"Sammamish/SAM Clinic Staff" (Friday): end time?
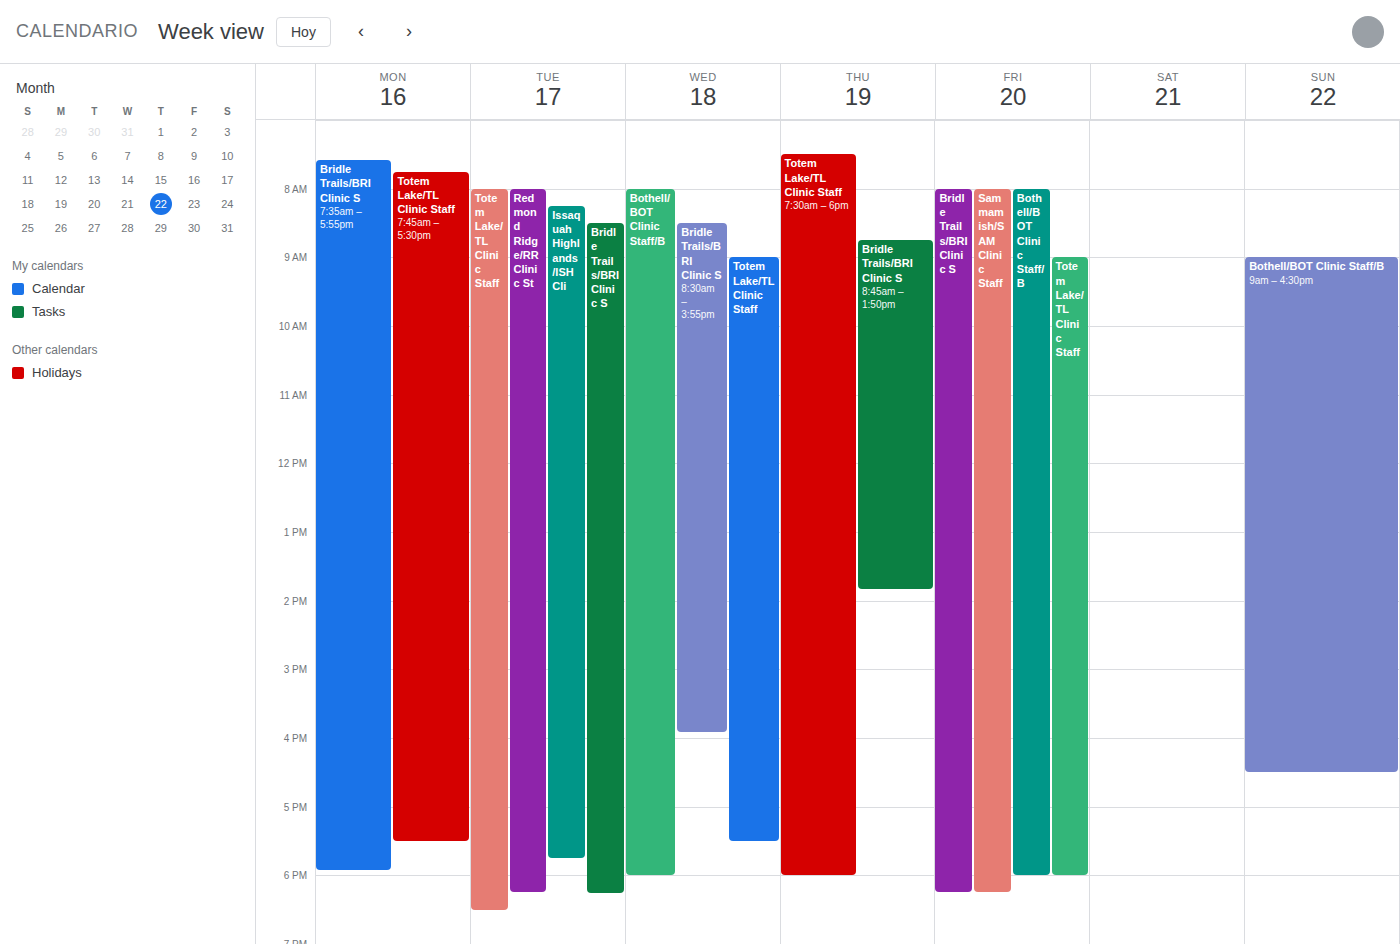
6:15 PM